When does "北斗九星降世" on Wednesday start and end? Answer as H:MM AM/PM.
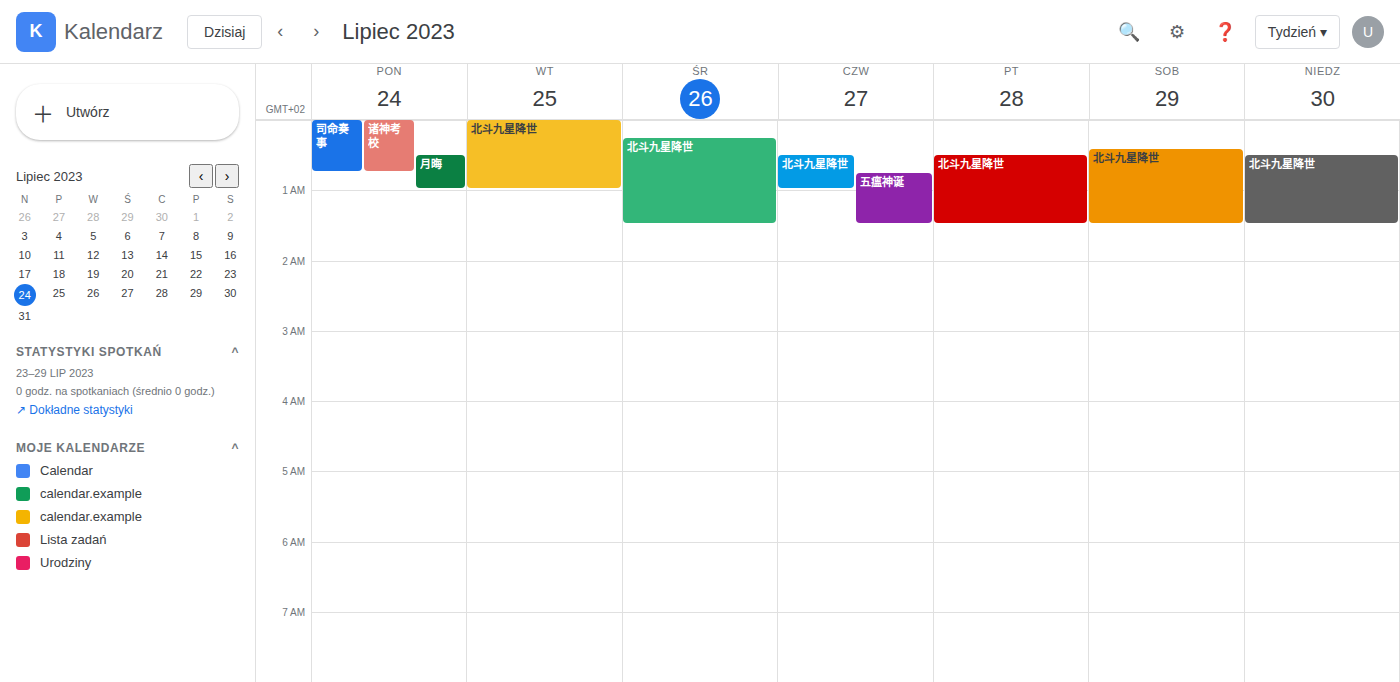
12:15 AM to 1:30 AM